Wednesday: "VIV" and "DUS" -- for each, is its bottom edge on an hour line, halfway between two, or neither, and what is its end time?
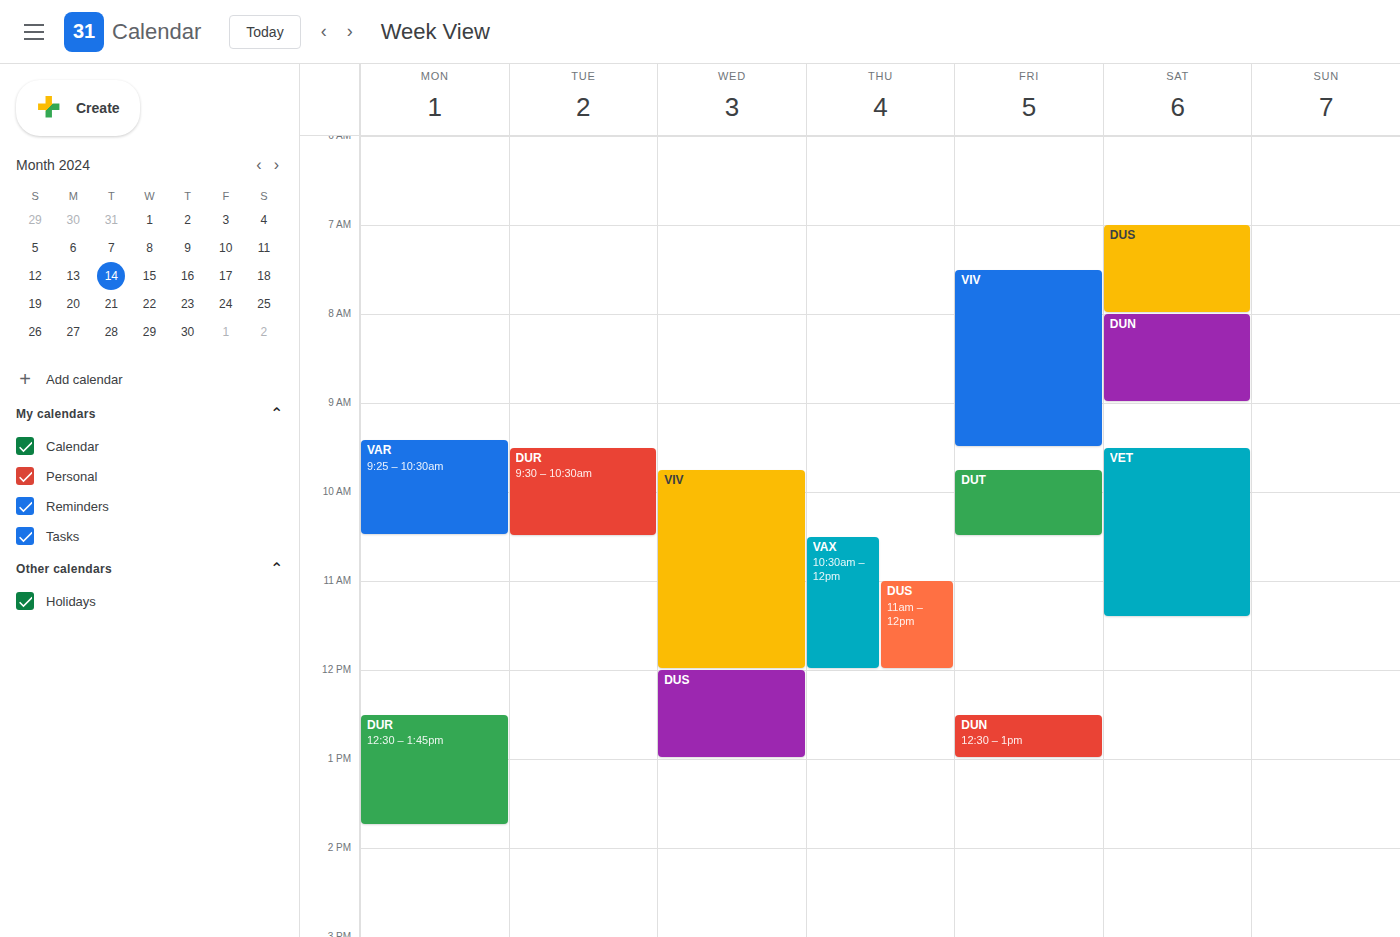
"VIV": 12:00 PM, exactly on the 12 PM line. "DUS": 1:00 PM, exactly on the 1 PM line.